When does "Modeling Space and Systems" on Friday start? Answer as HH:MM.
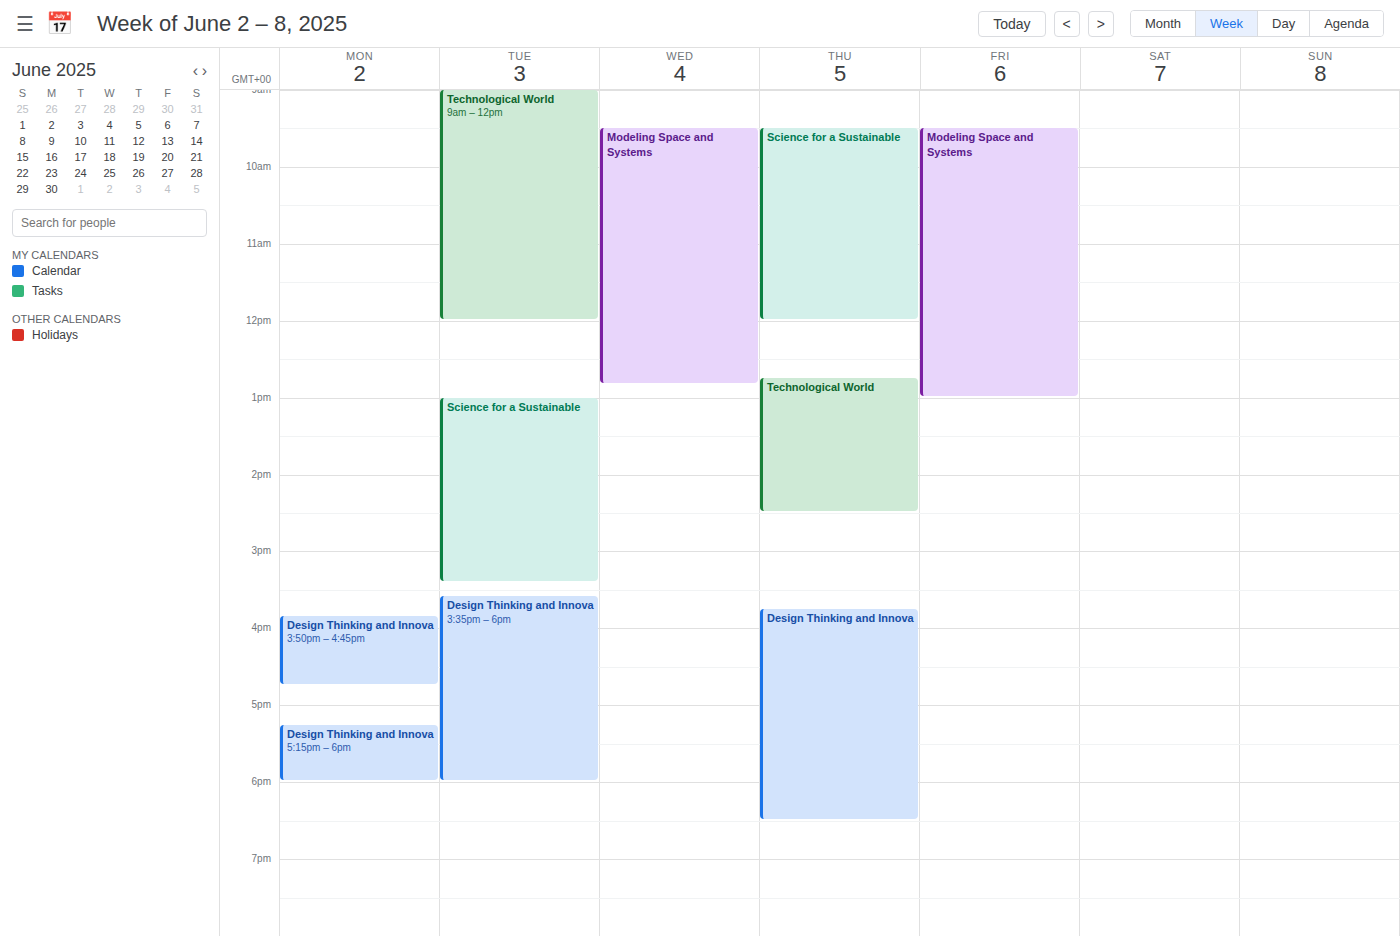
09:30